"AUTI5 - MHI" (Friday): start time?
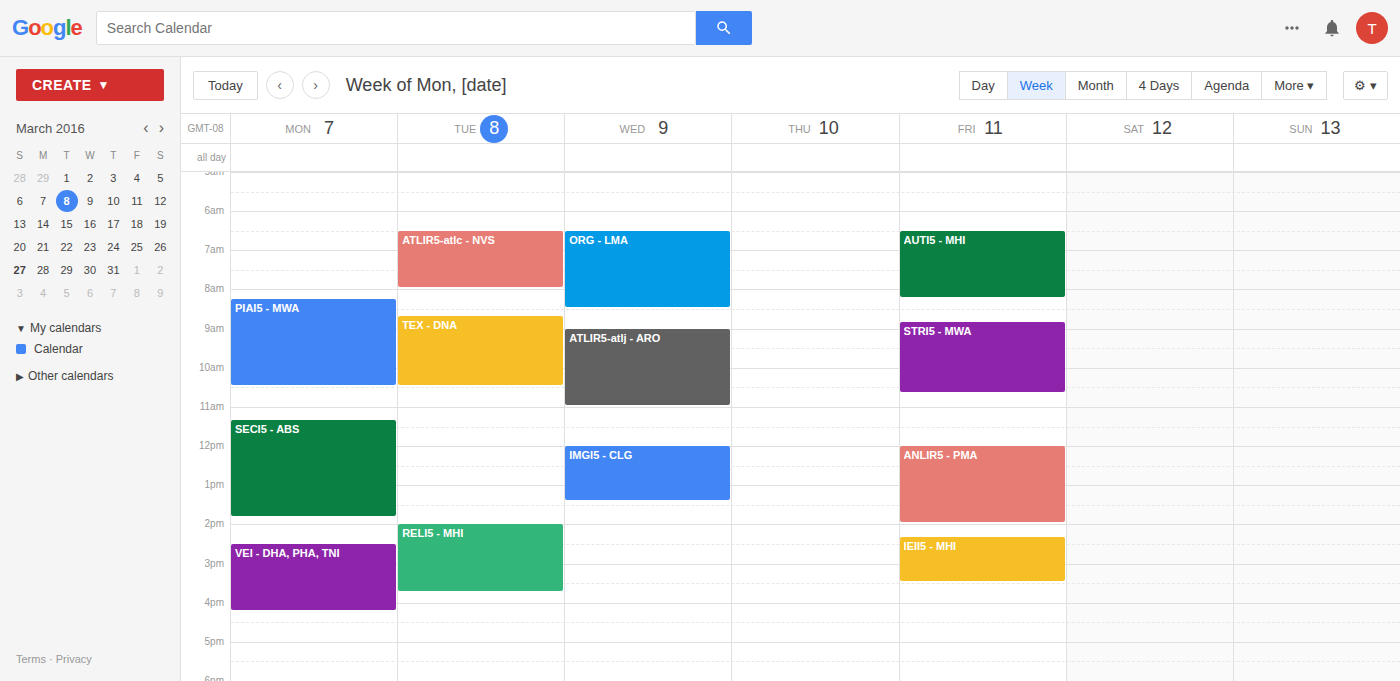
6:30 AM